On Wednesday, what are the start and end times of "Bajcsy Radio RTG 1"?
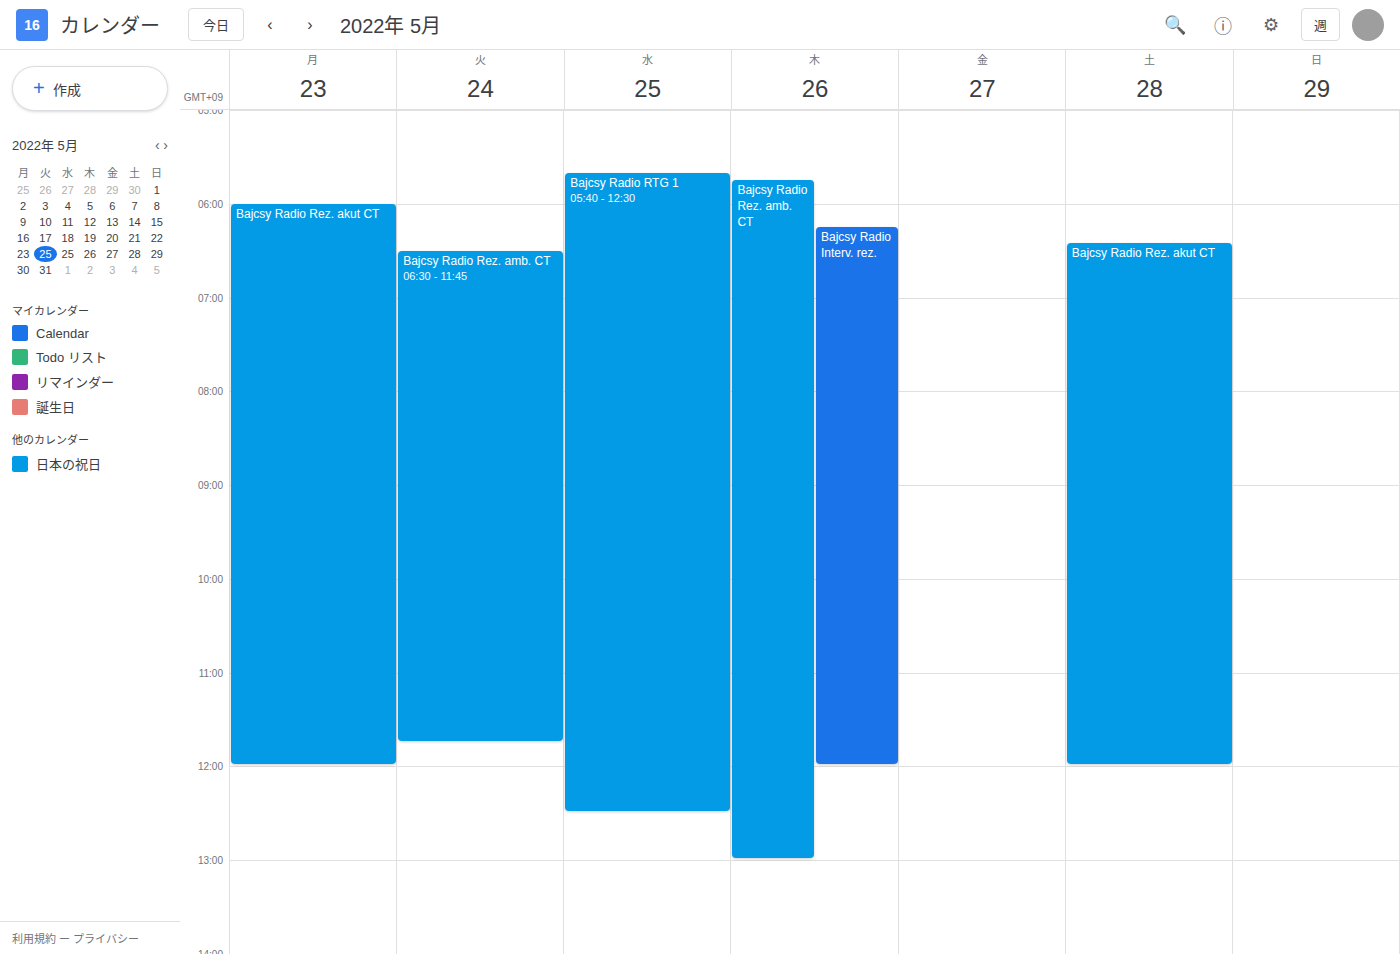
5:40 AM to 12:30 PM